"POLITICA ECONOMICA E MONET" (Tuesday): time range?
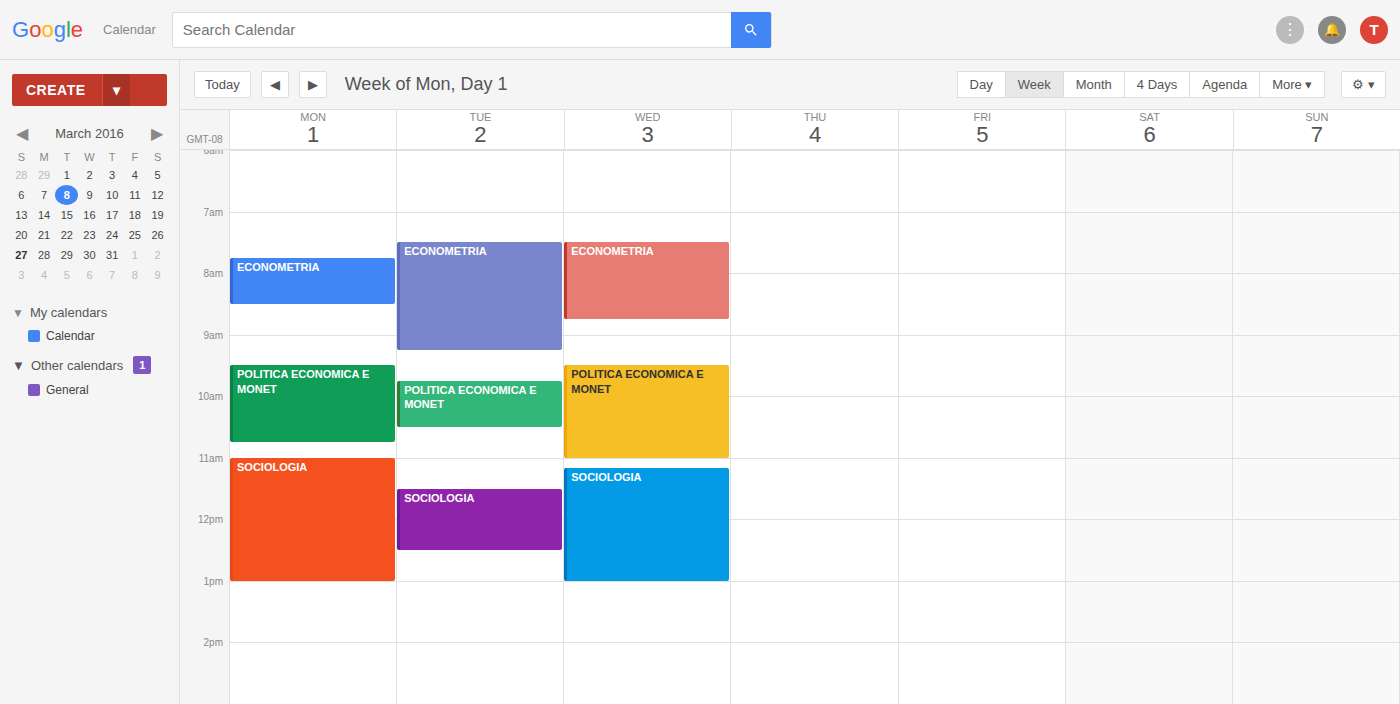
9:45 AM to 10:30 AM